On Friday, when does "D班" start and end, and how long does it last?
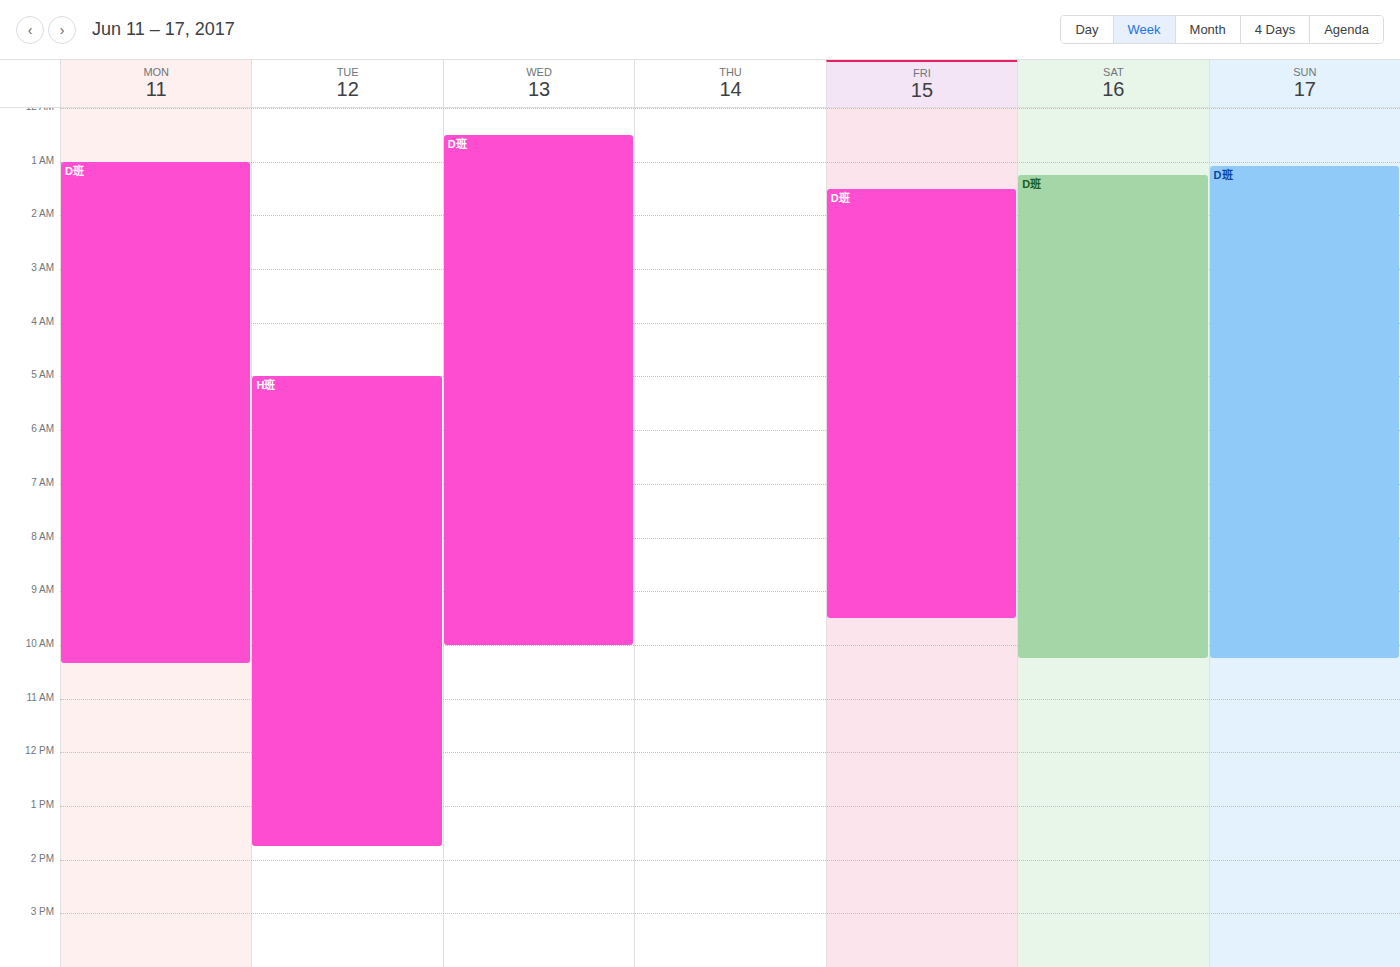
1:30 AM to 9:30 AM, 8 hours